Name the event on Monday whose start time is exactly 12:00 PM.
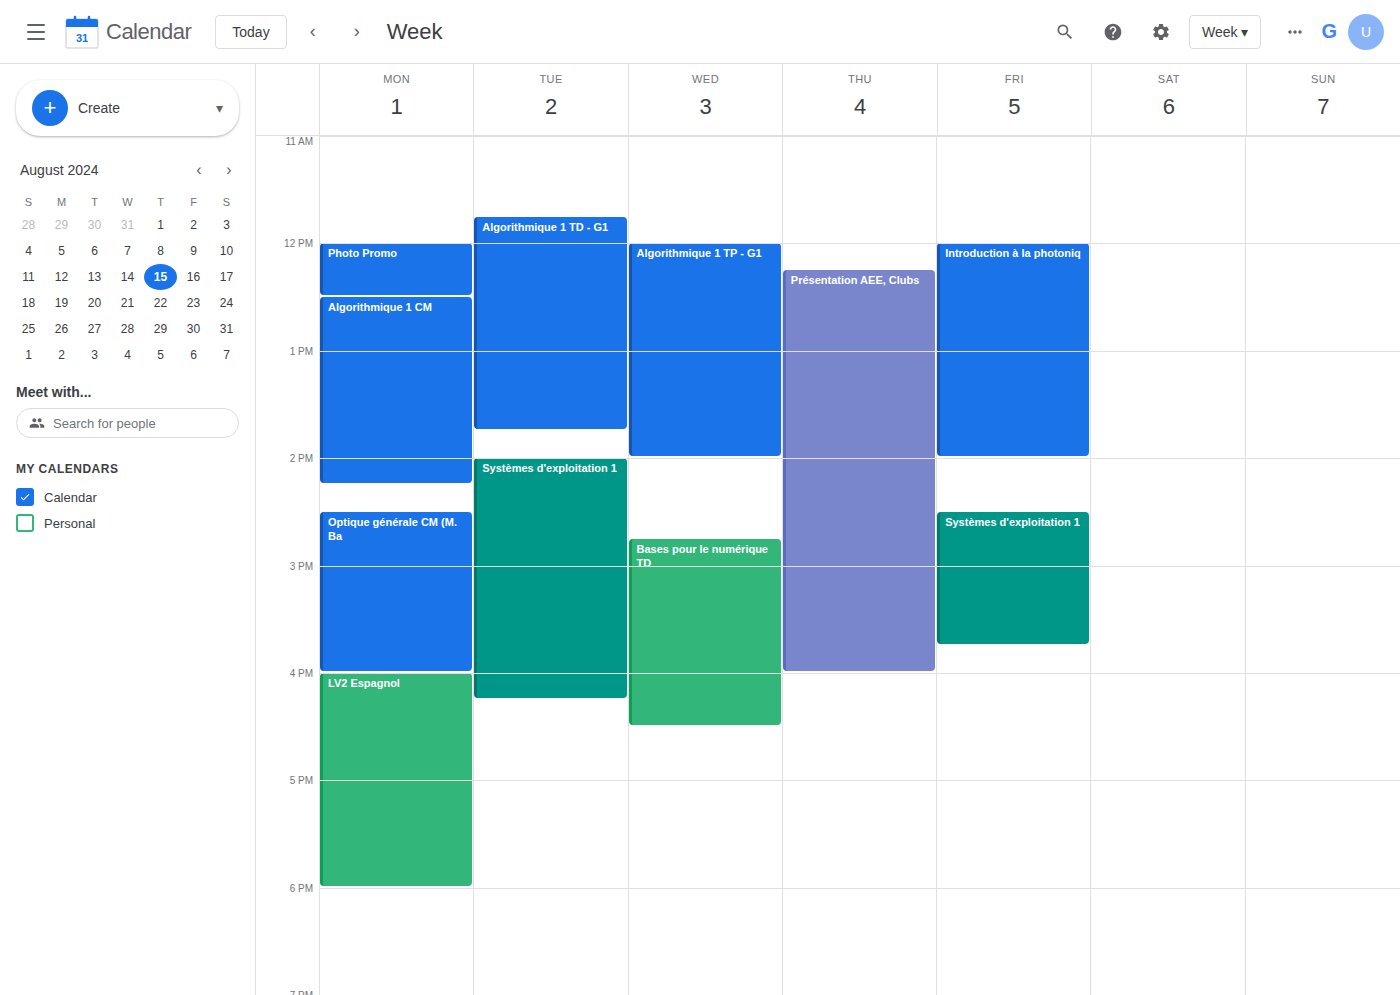
"Photo Promo"